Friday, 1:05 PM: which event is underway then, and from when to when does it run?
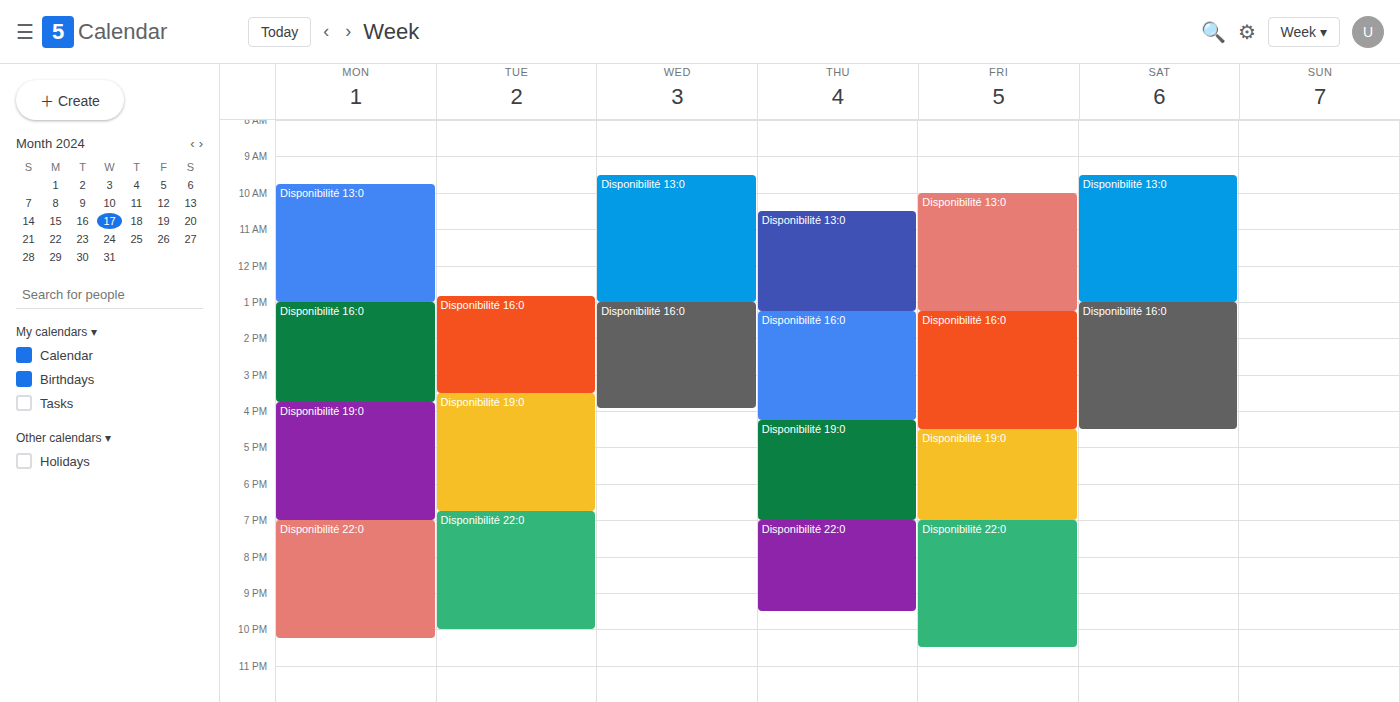
"Disponibilité 13:0", 10:00 AM to 1:15 PM